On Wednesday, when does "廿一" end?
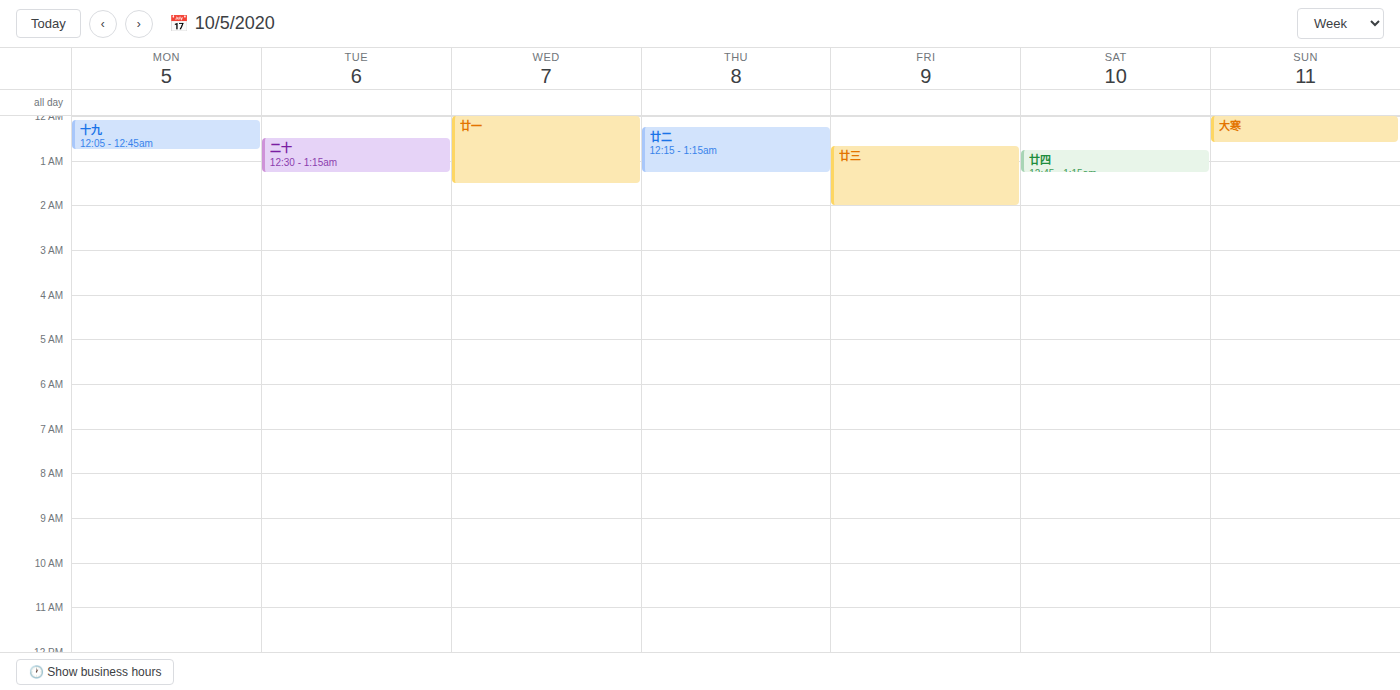
1:30 AM